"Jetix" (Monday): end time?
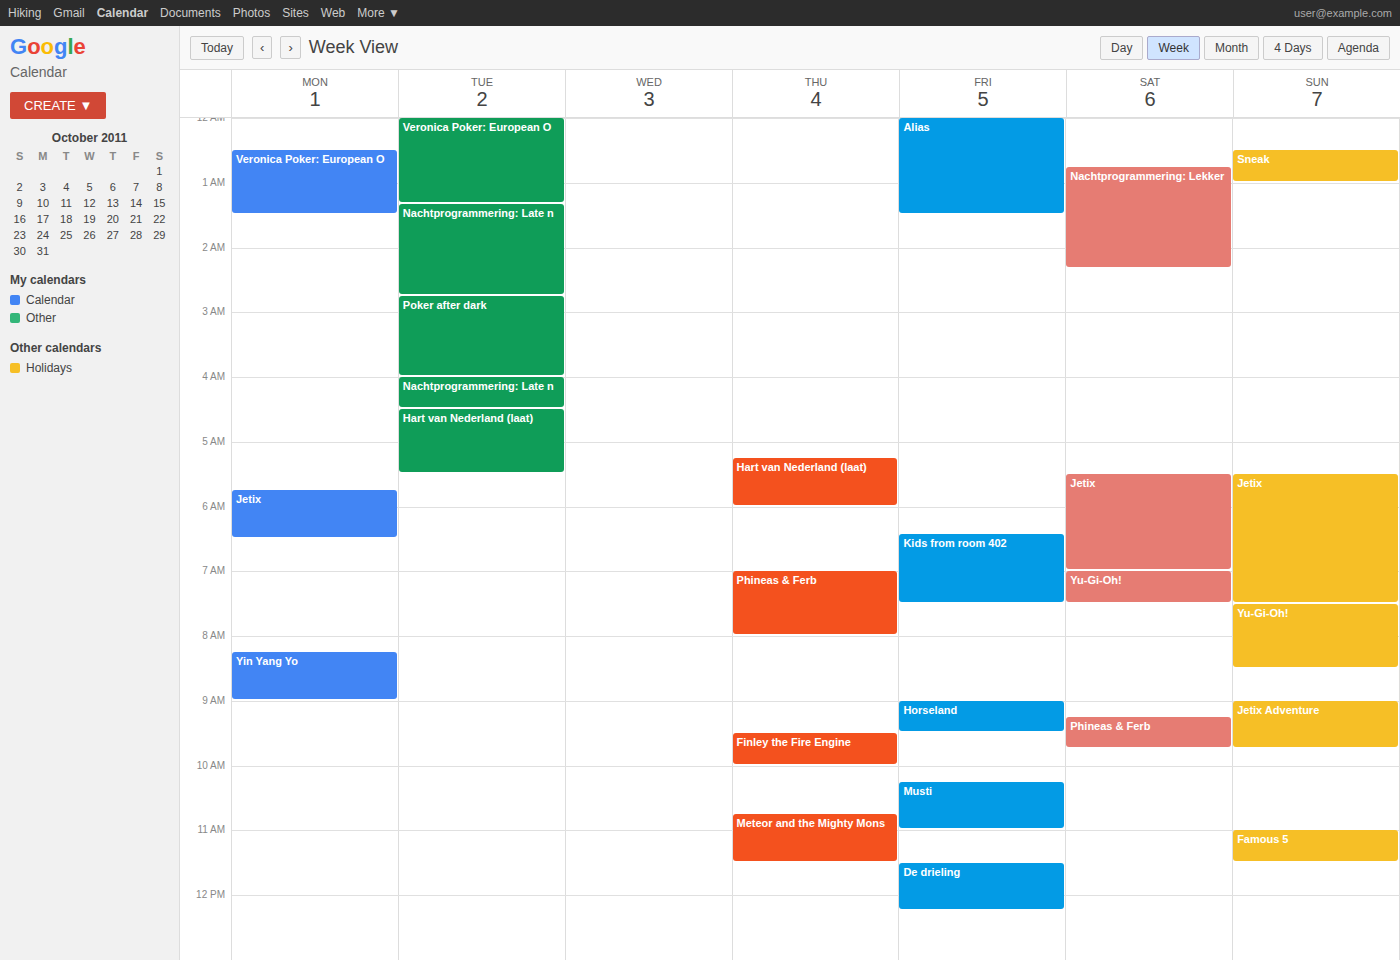
6:30 AM